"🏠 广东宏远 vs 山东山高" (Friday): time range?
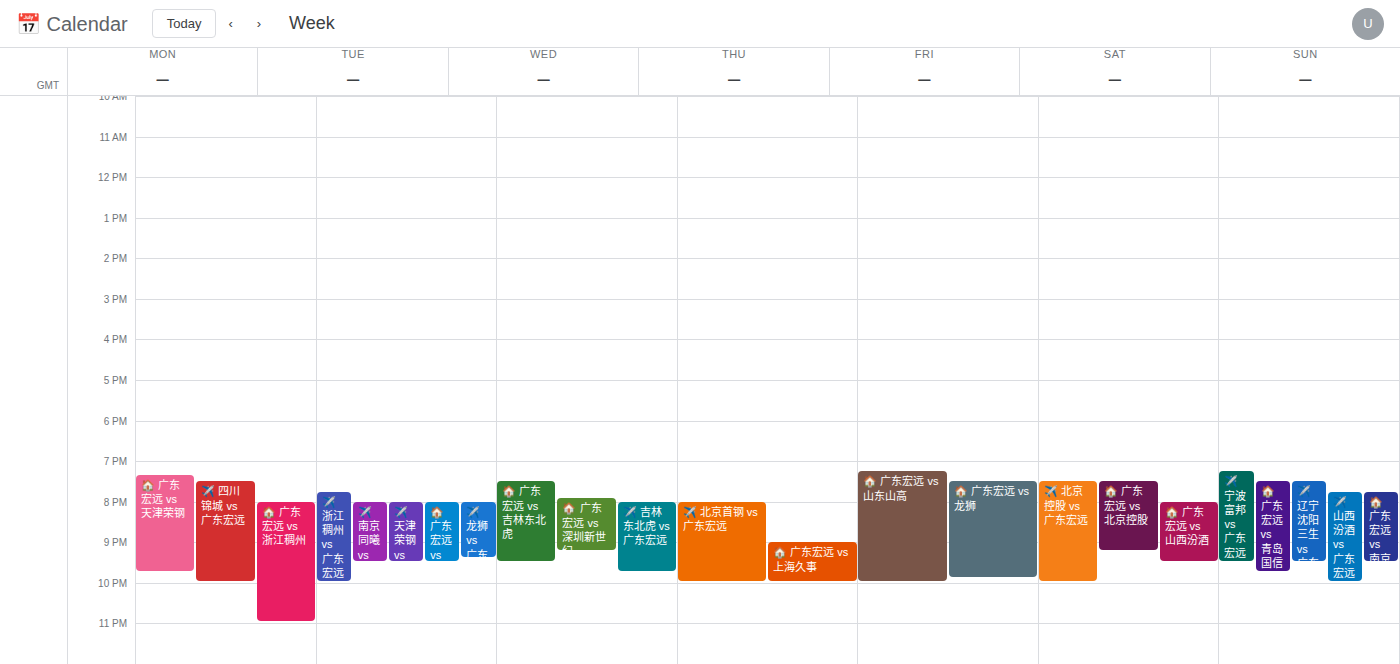
7:15 PM to 10:00 PM